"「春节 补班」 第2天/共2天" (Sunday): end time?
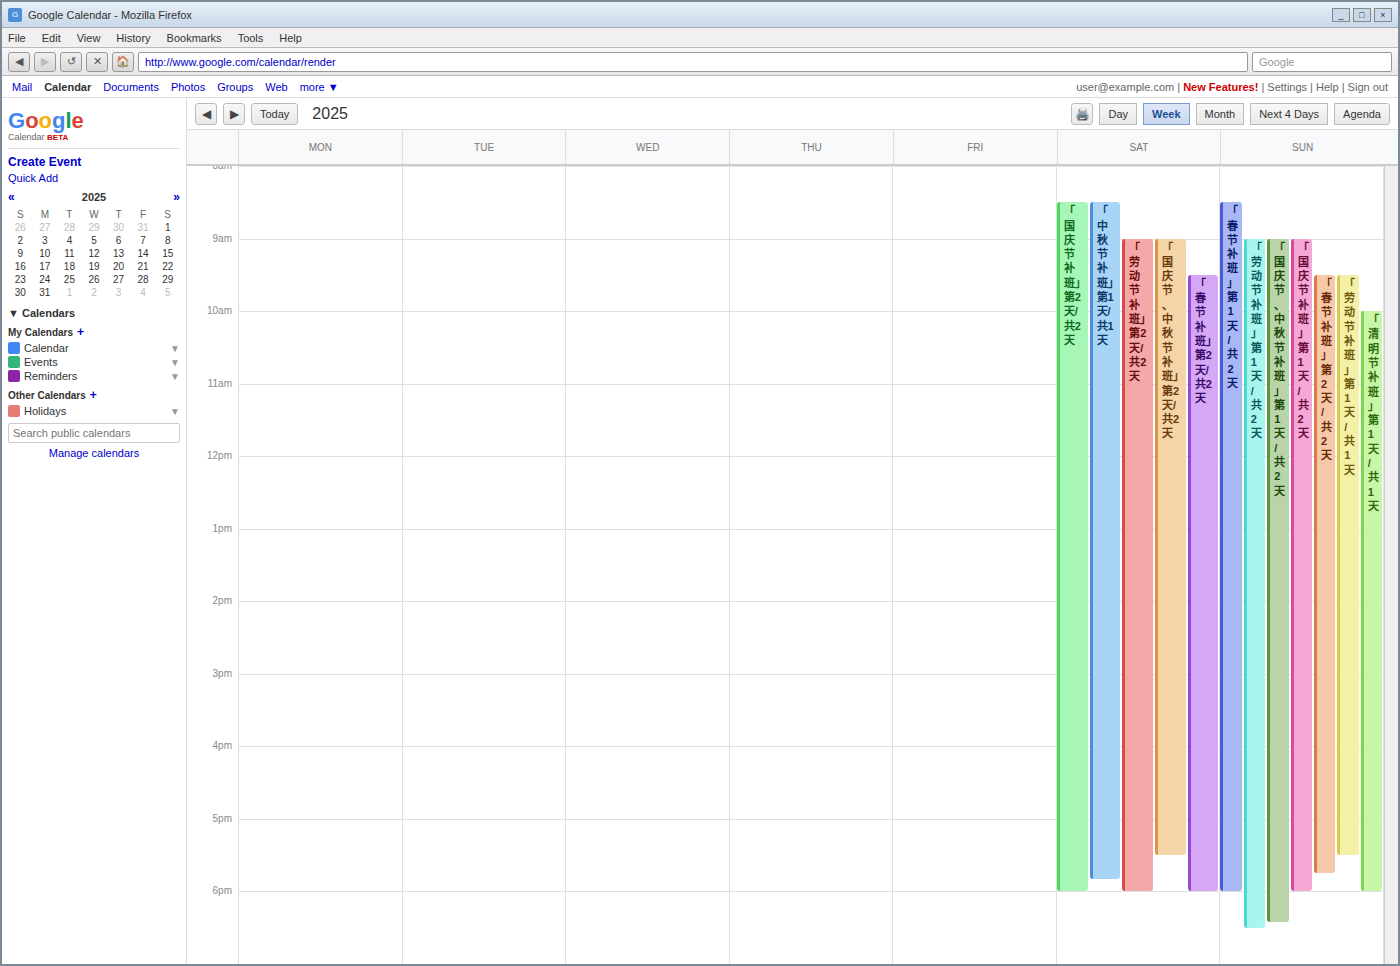
17:45